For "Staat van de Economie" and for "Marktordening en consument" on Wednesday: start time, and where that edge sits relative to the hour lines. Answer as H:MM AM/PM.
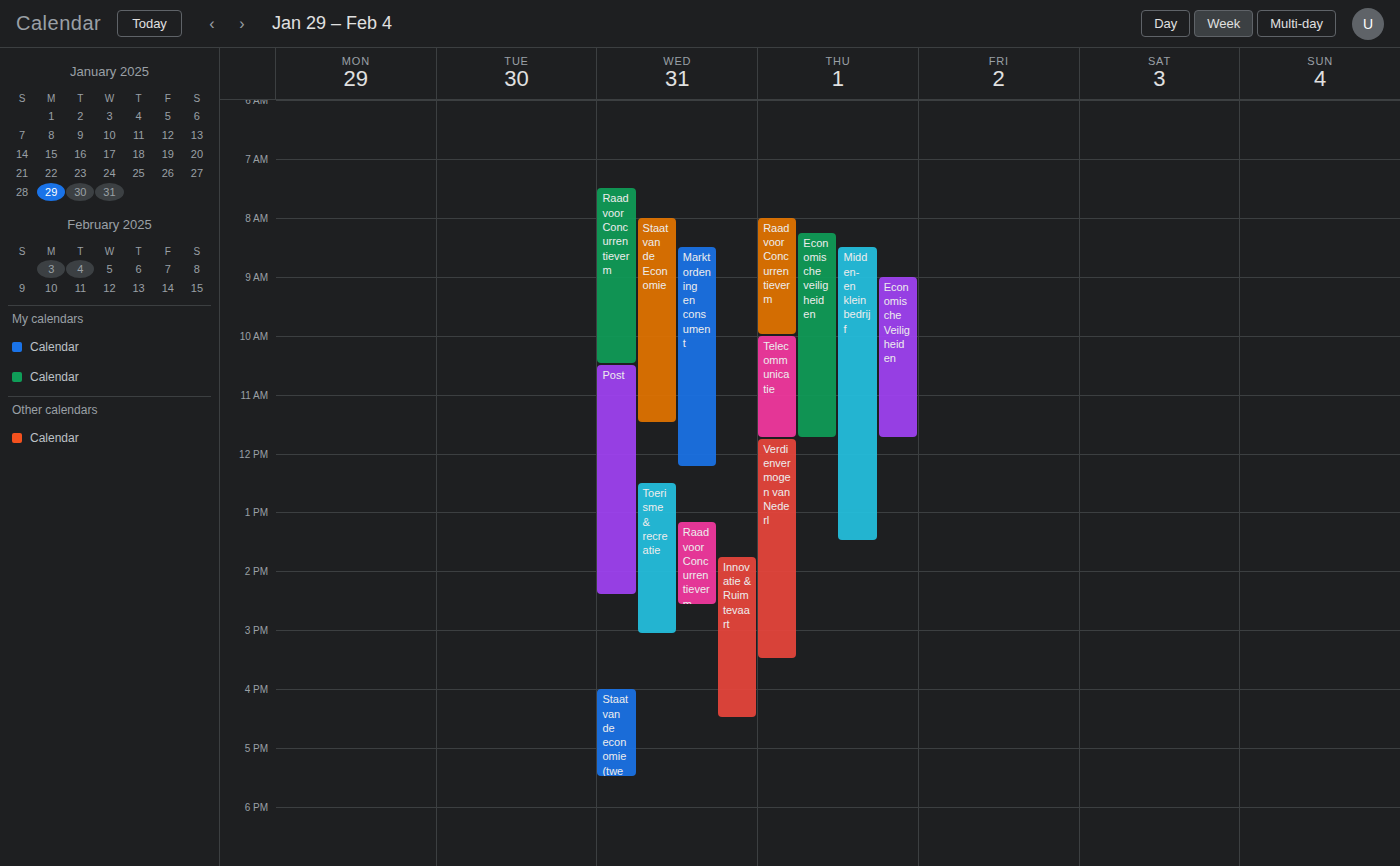
"Staat van de Economie": 8:00 AM, exactly on the 8 AM line. "Marktordening en consument": 8:30 AM, halfway between the 8 AM and 9 AM lines.